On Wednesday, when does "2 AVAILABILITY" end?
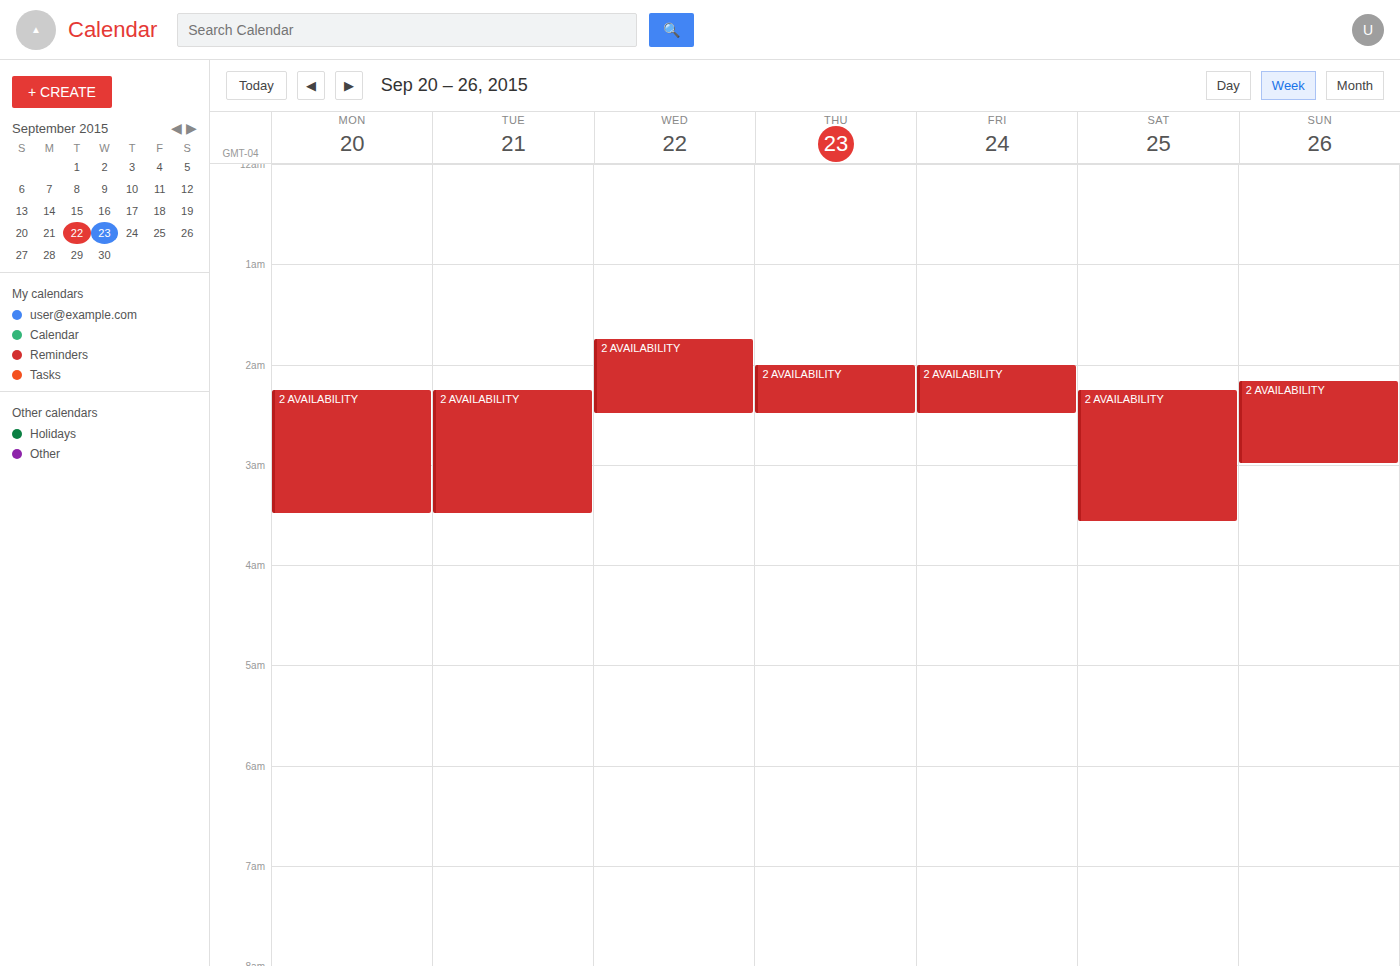
02:30